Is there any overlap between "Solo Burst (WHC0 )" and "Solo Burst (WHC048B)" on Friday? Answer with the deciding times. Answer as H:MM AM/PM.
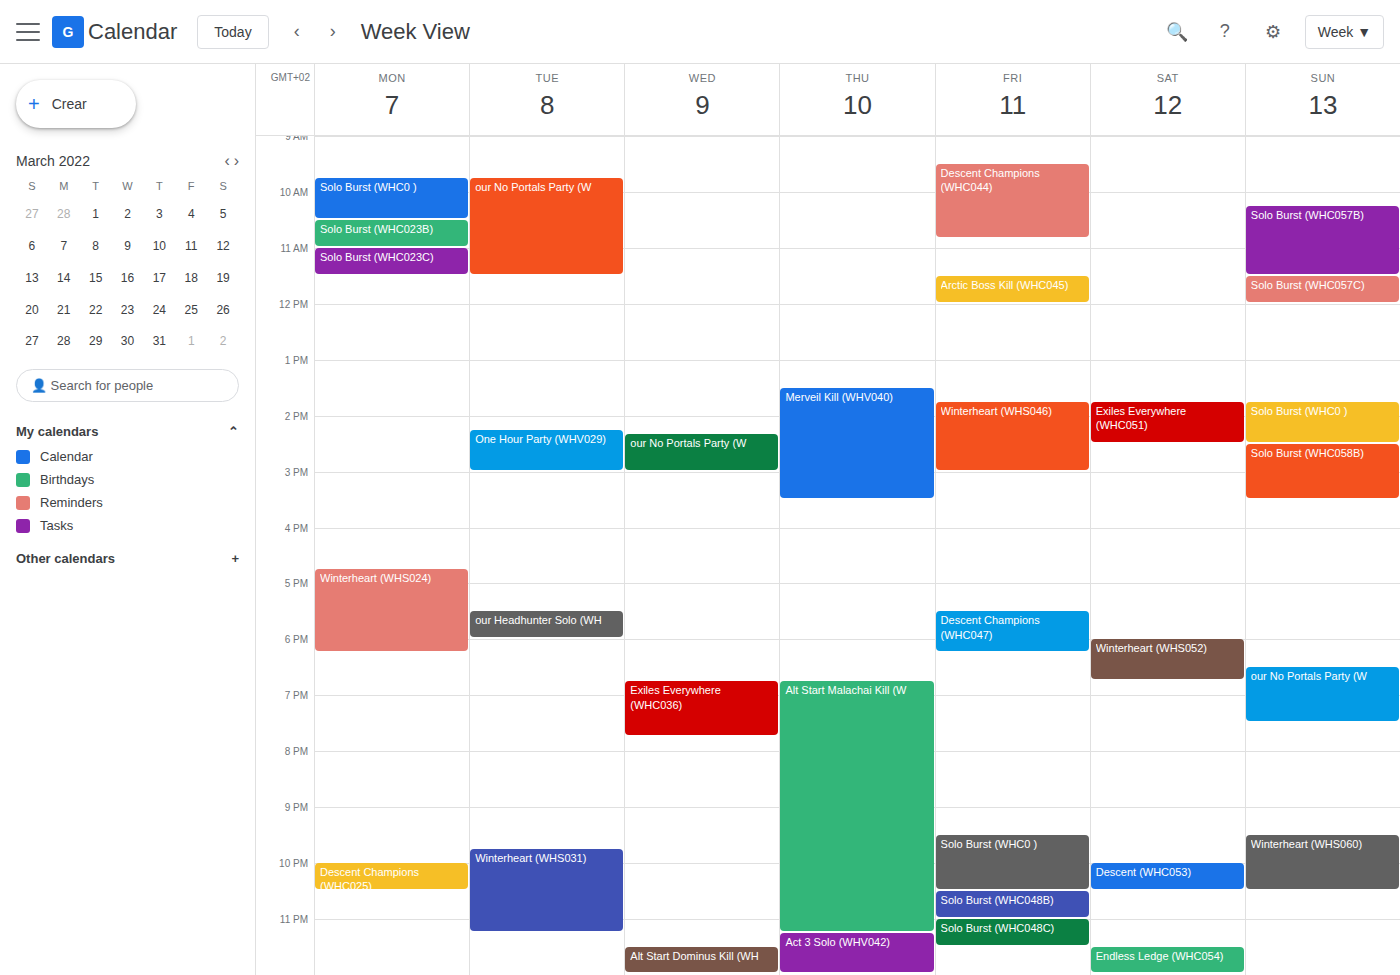
"Solo Burst (WHC0 )" ends at 10:30 PM, exactly when "Solo Burst (WHC048B)" starts -- they touch but do not overlap.